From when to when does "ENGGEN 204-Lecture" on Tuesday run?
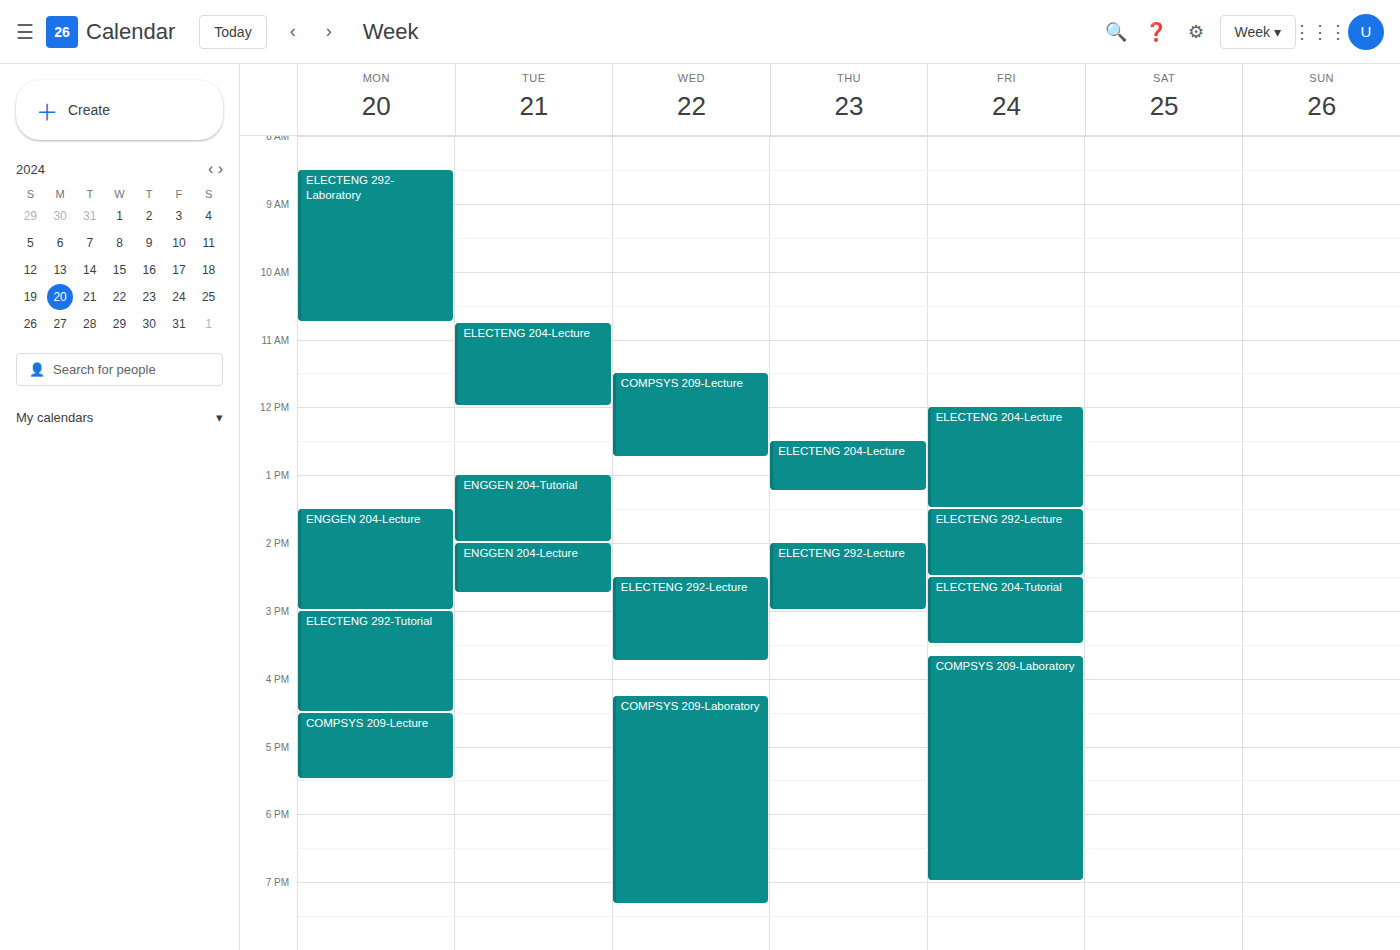
2:00 PM to 2:45 PM